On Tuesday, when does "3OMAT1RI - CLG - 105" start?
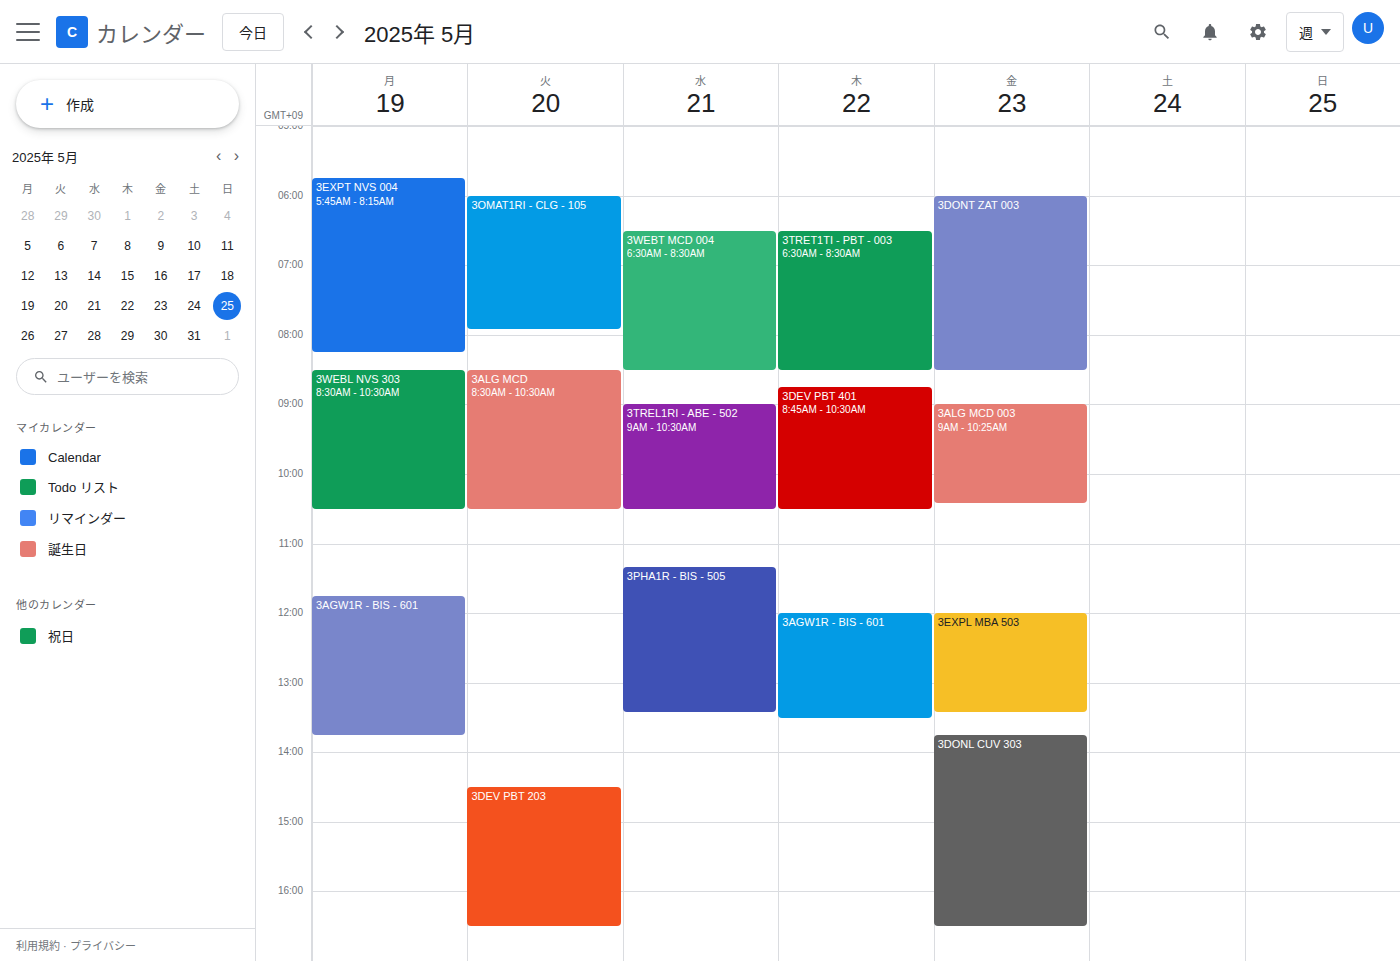
6:00 AM